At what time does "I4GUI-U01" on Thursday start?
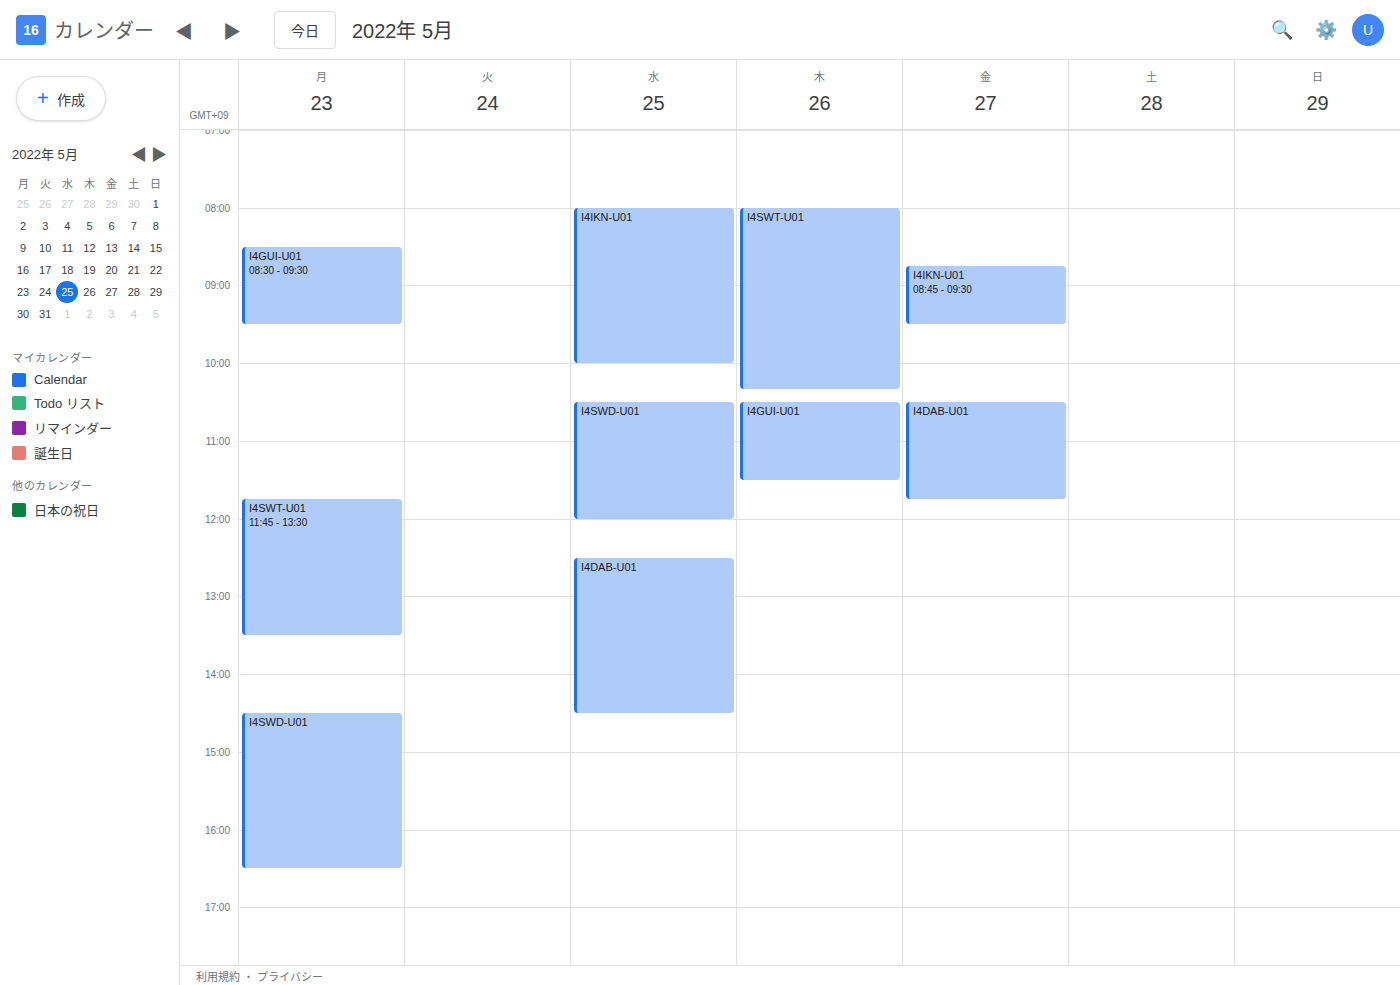
10:30 AM